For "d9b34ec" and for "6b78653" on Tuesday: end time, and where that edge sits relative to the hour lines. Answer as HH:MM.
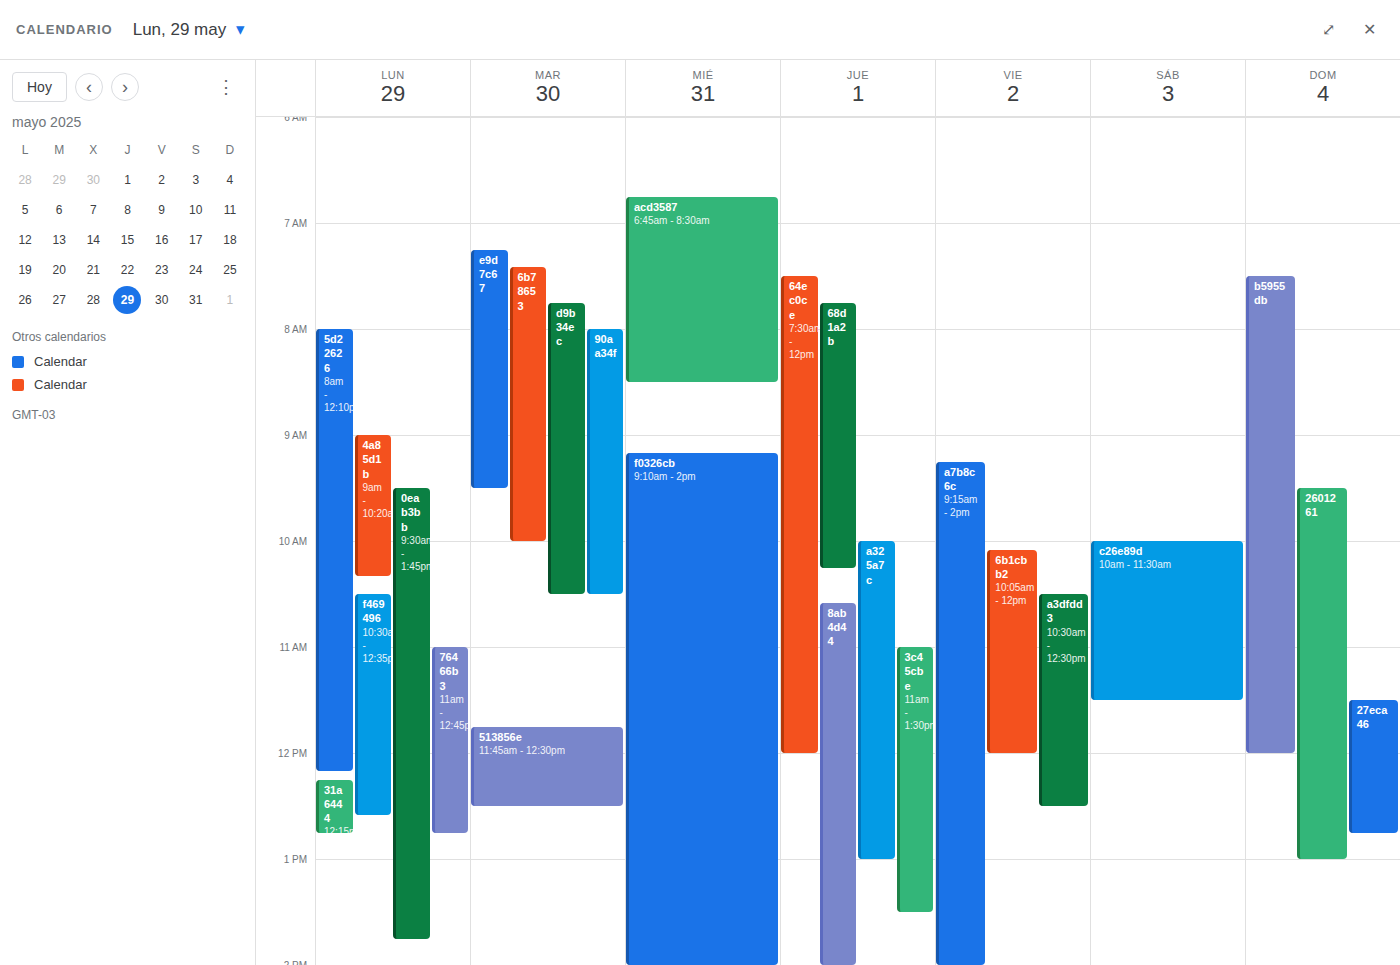
"d9b34ec": 10:30, halfway between the 10:00 and 11:00 lines. "6b78653": 10:00, exactly on the 10:00 line.